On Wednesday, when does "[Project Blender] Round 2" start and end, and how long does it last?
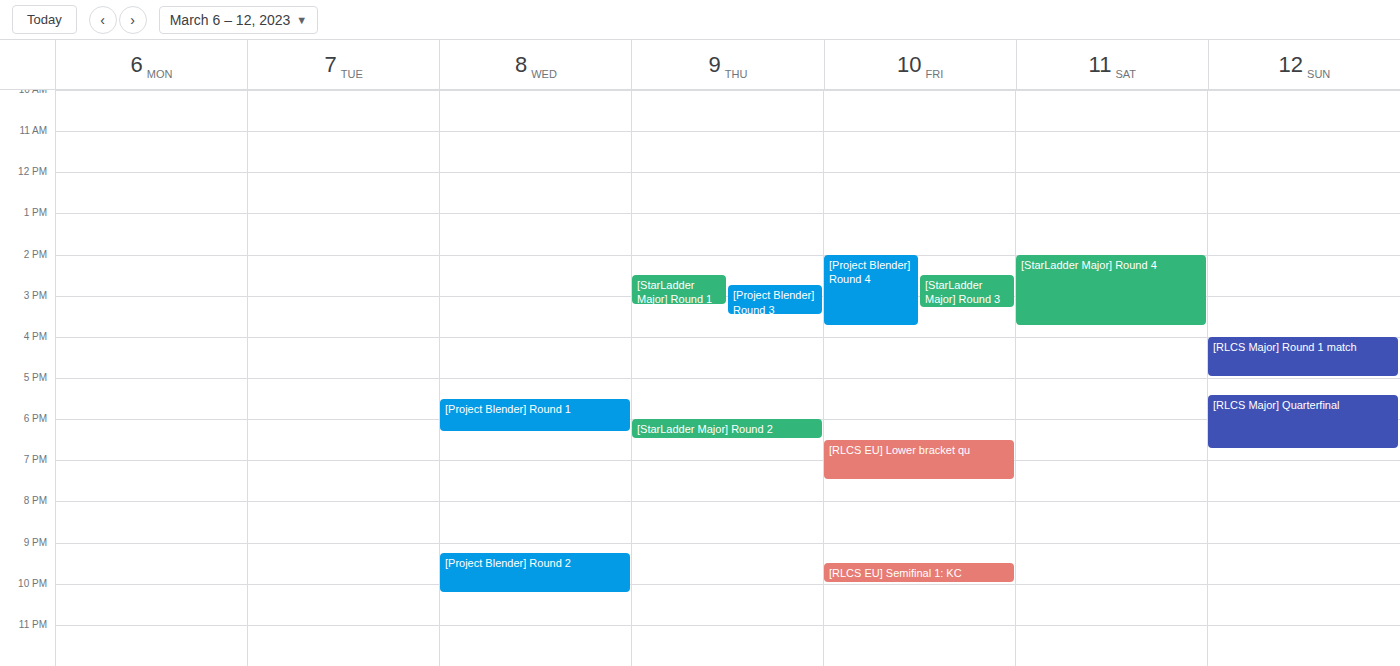
9:15 PM to 10:15 PM, 1 hour